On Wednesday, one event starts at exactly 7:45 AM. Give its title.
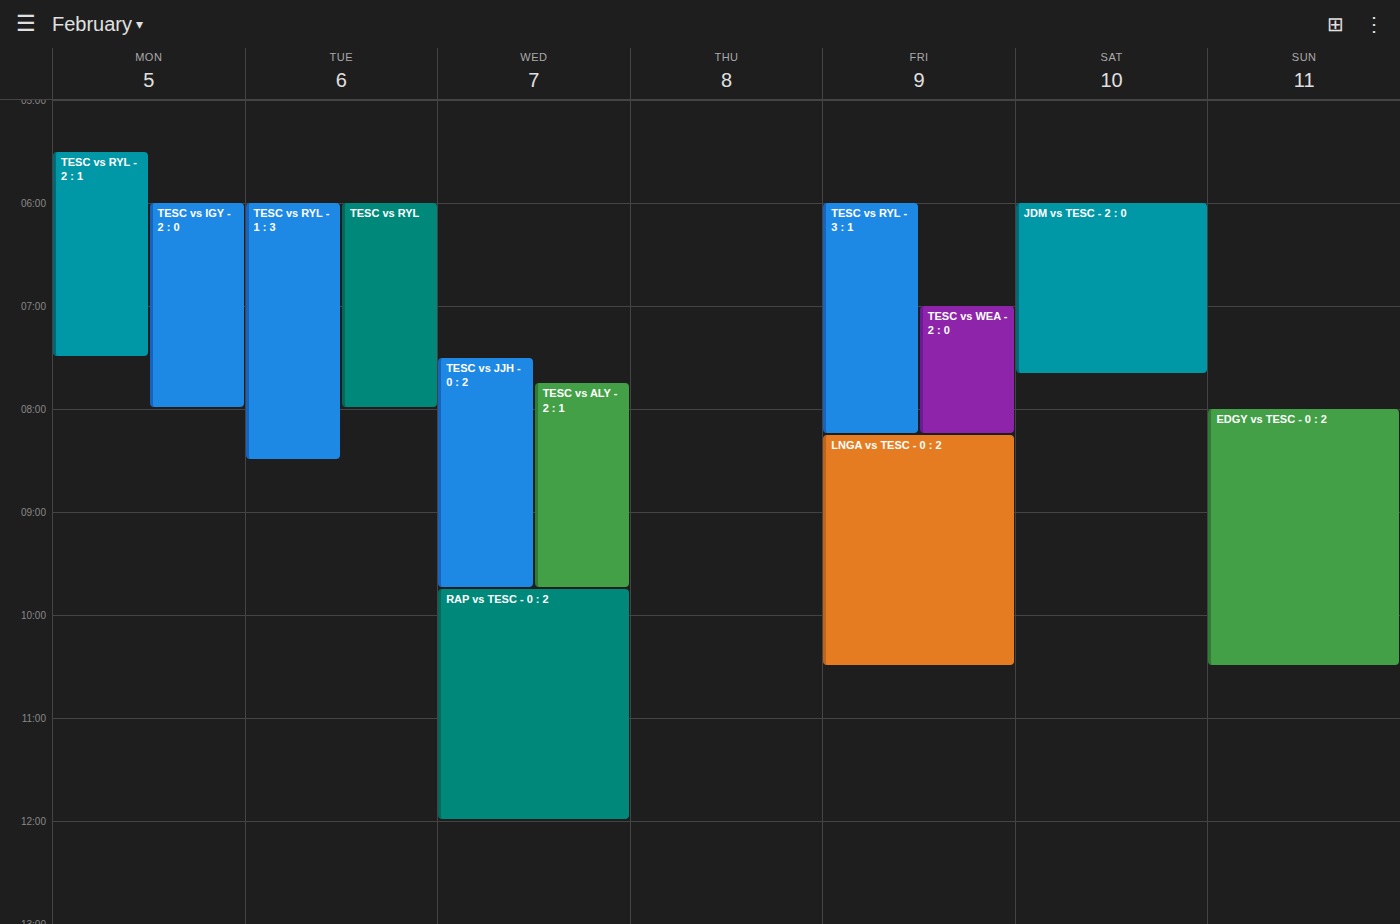
"TESC vs ALY - 2 : 1"